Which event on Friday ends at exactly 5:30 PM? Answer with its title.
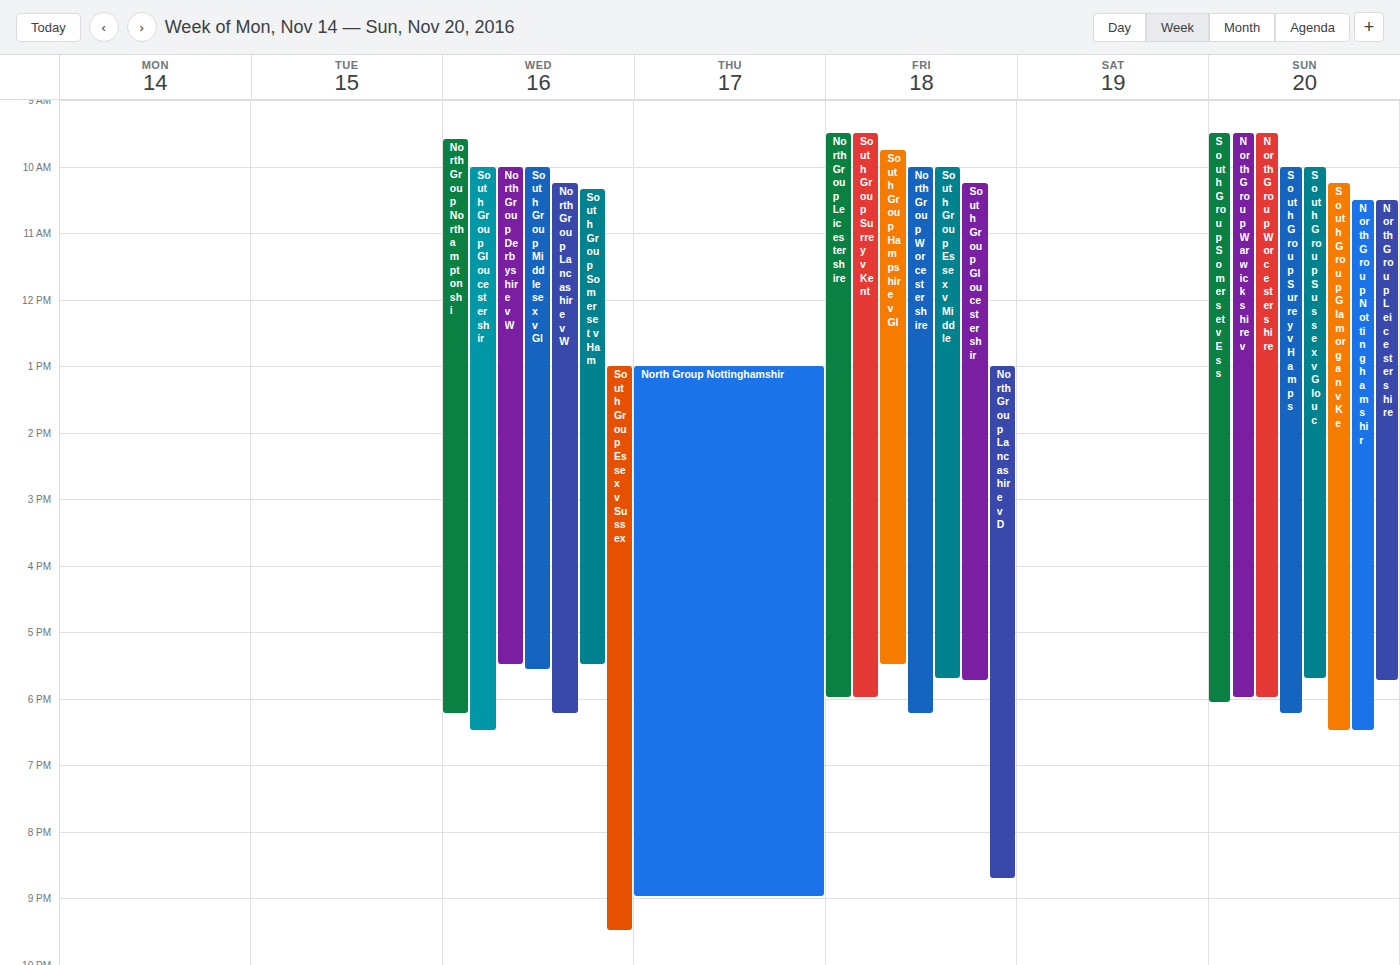
"South Group Hampshire v Gl"